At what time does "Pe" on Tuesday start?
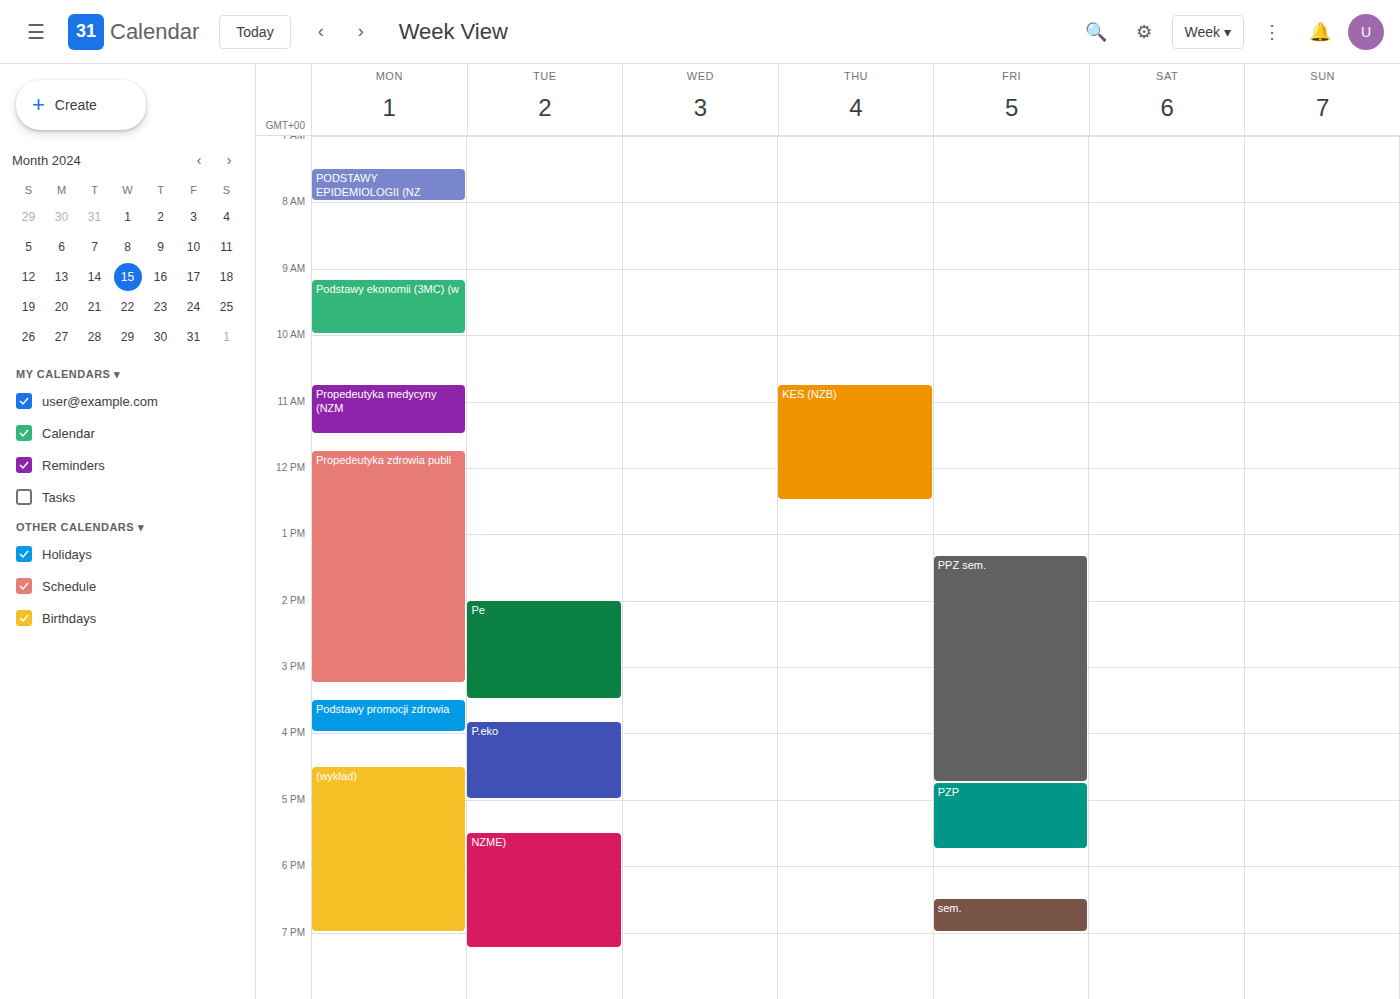
2:00 PM